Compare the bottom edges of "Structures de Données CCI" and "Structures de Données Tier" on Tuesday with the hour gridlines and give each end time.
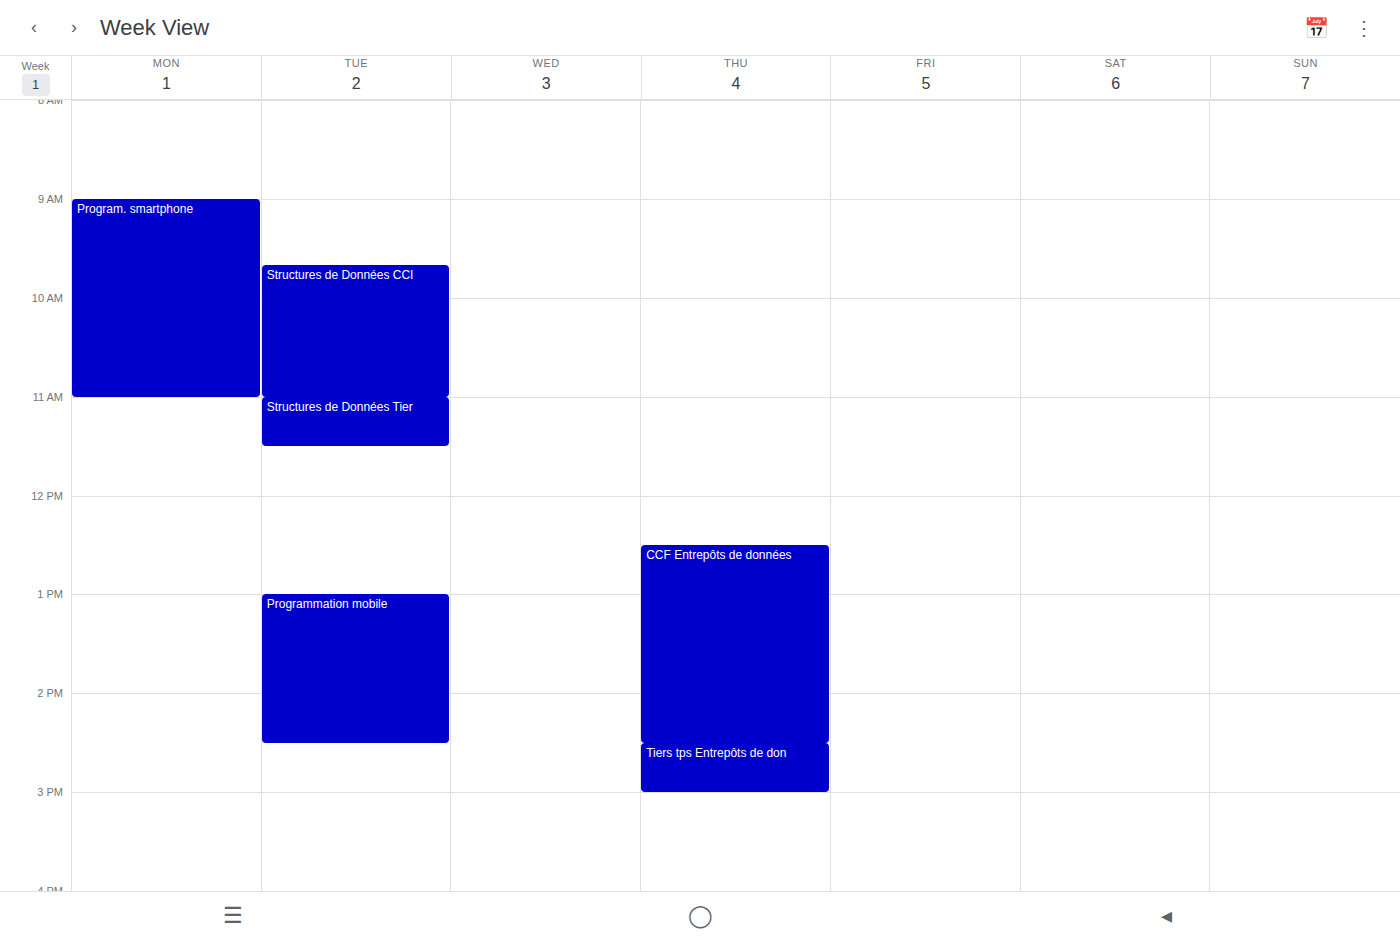
"Structures de Données CCI": 11:00 AM, exactly on the 11 AM line. "Structures de Données Tier": 11:30 AM, halfway between the 11 AM and 12 PM lines.